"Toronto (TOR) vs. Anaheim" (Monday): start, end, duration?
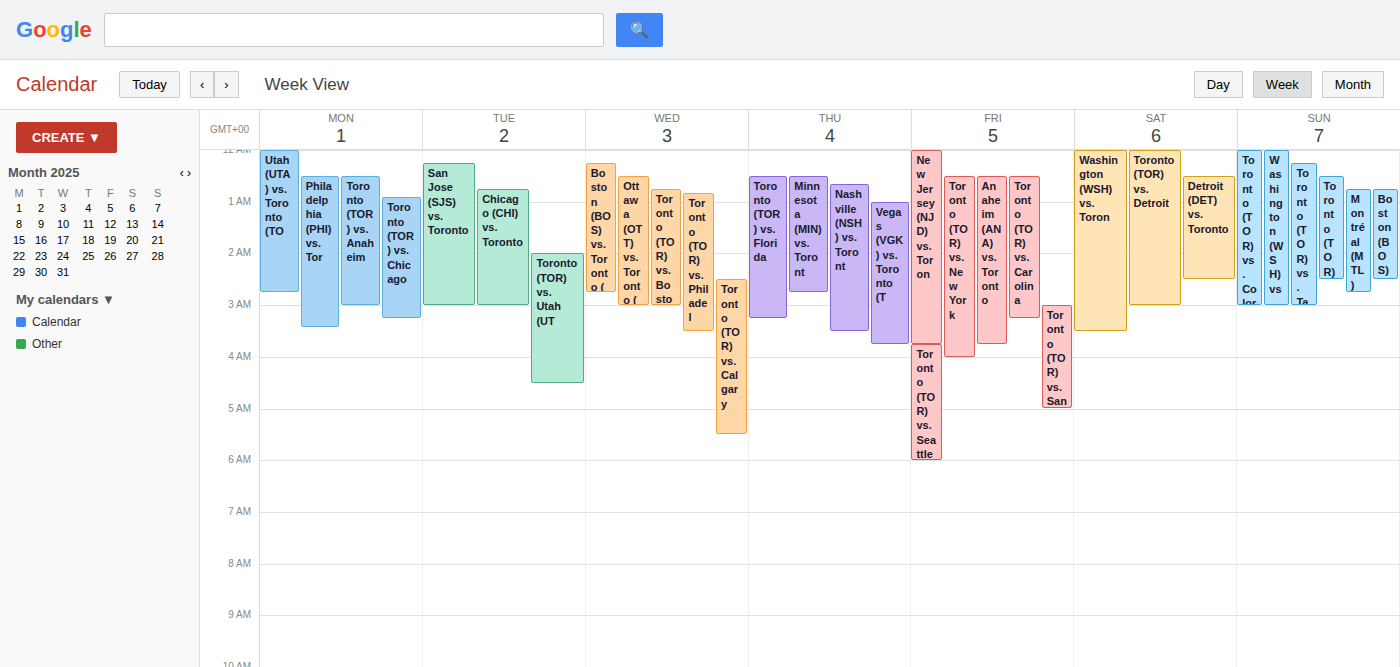
12:30 AM to 3:00 AM, 2 hours 30 minutes